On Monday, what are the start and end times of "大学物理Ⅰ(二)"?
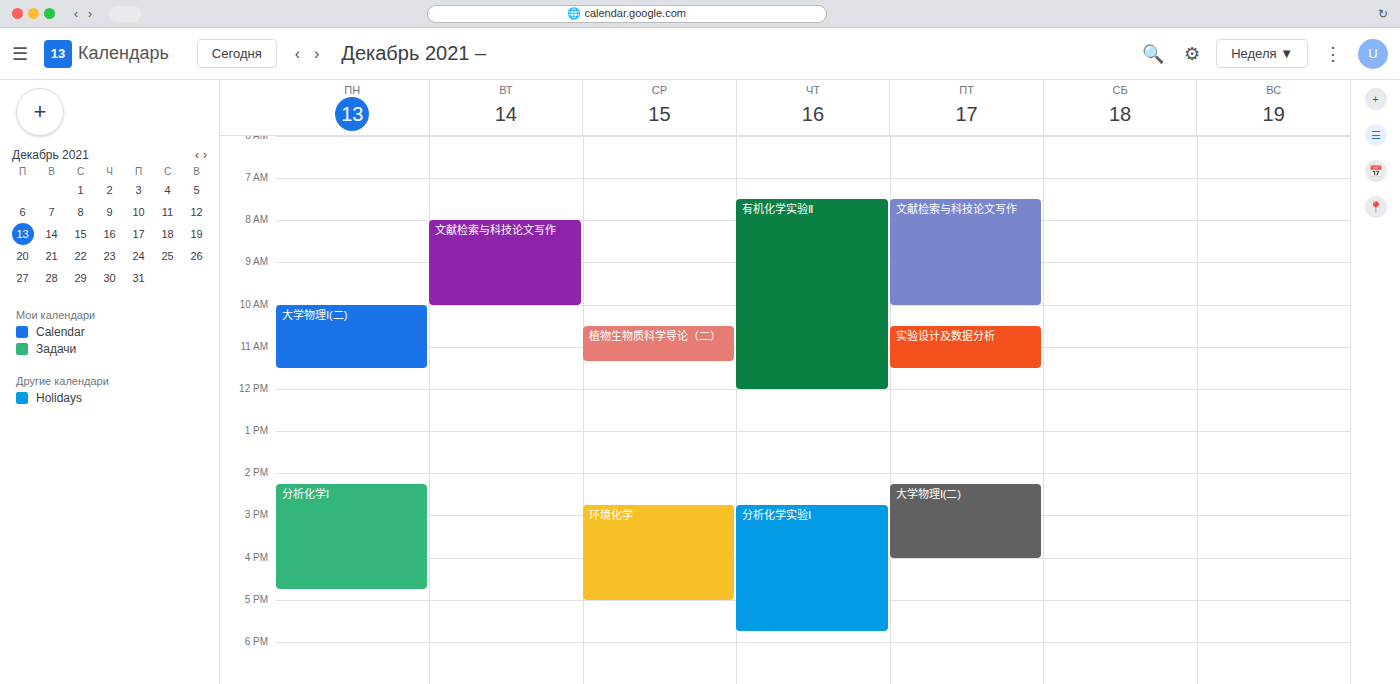
10:00 AM to 11:30 AM